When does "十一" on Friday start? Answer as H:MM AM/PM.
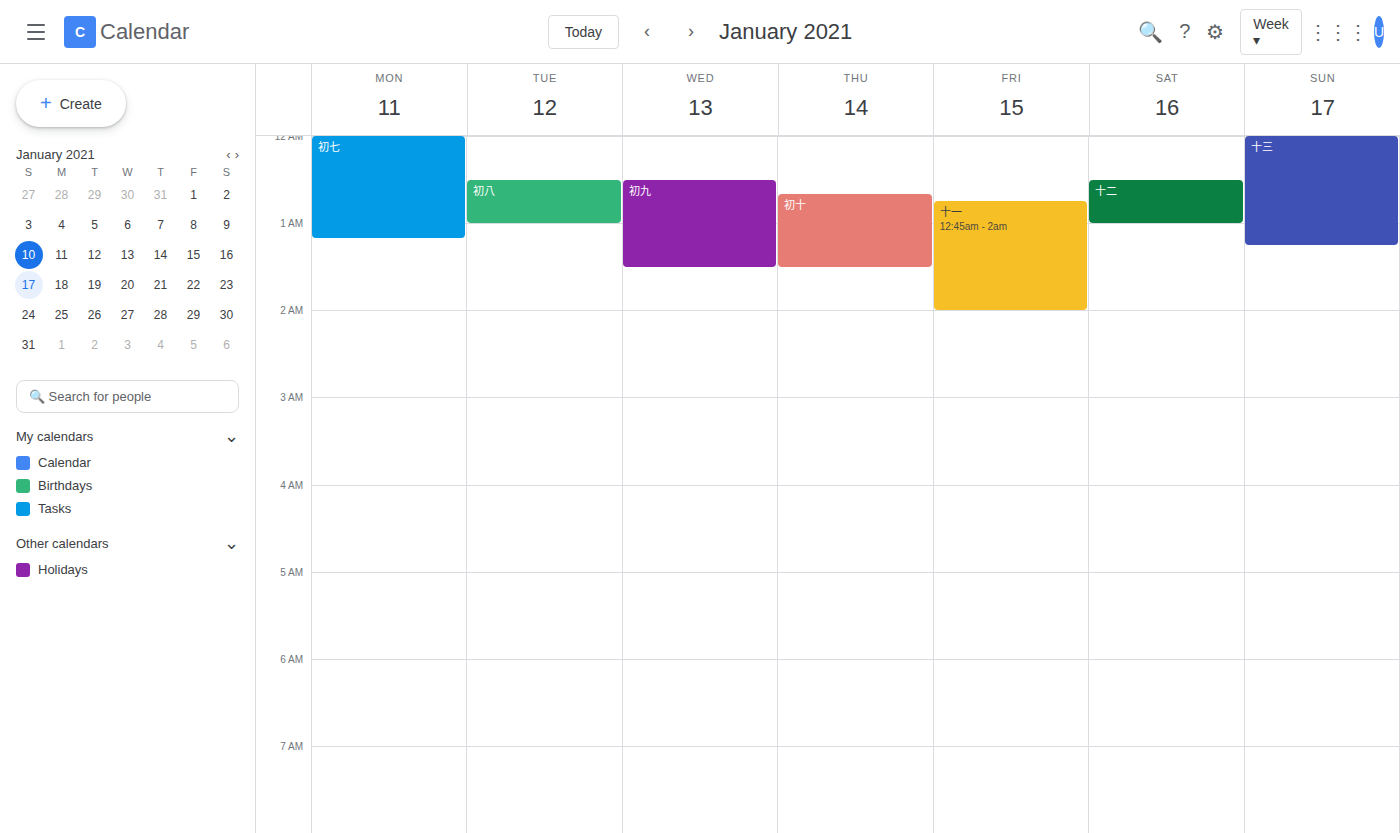
12:45 AM